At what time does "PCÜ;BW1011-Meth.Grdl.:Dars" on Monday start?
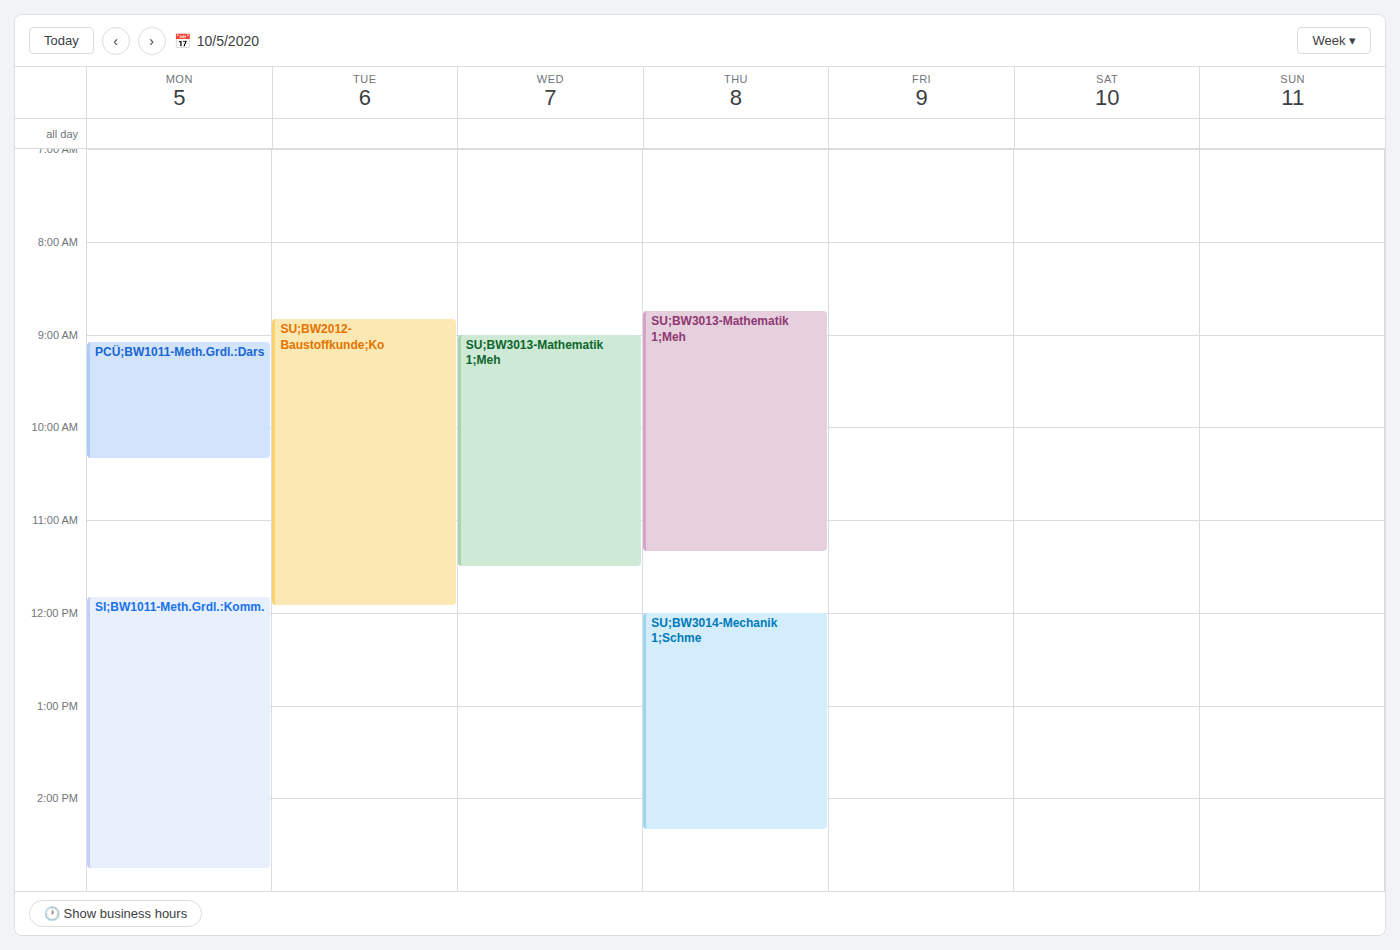
9:05 AM